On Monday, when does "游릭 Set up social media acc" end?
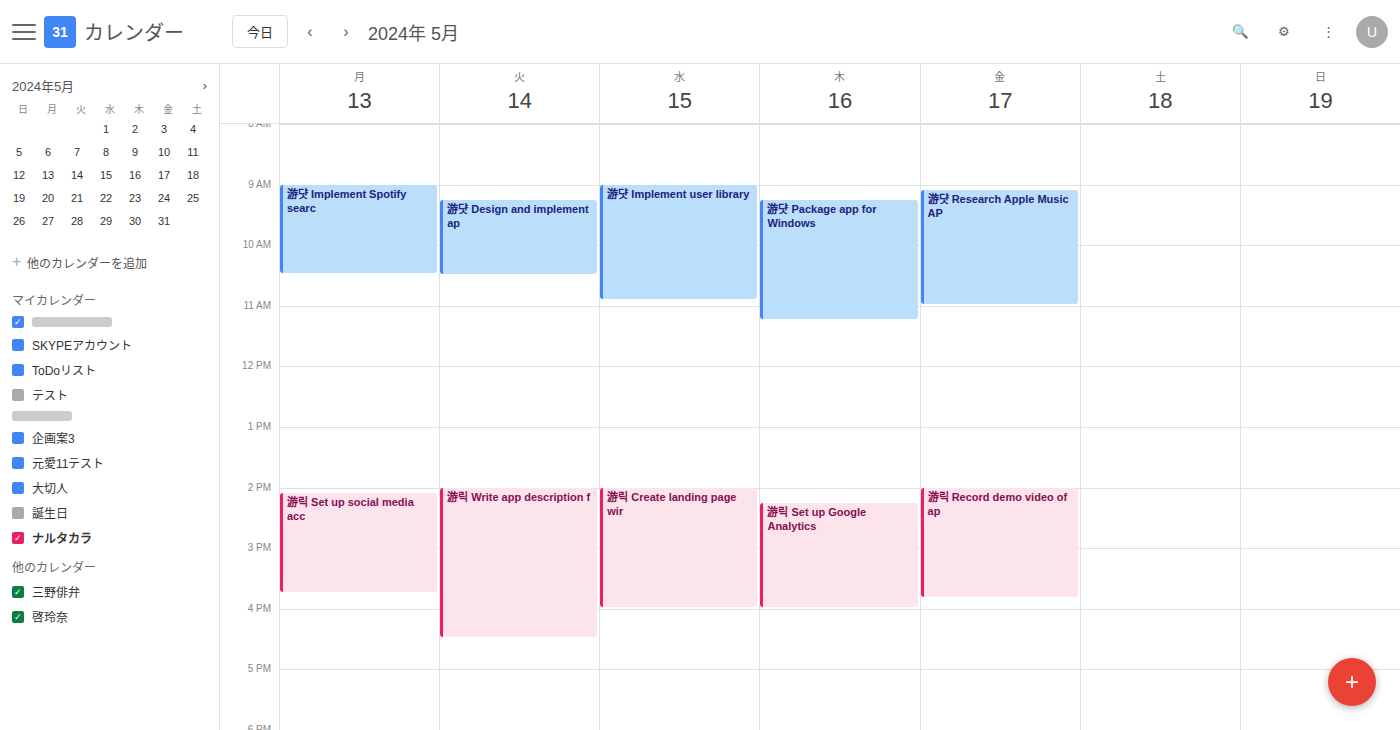
3:45 PM